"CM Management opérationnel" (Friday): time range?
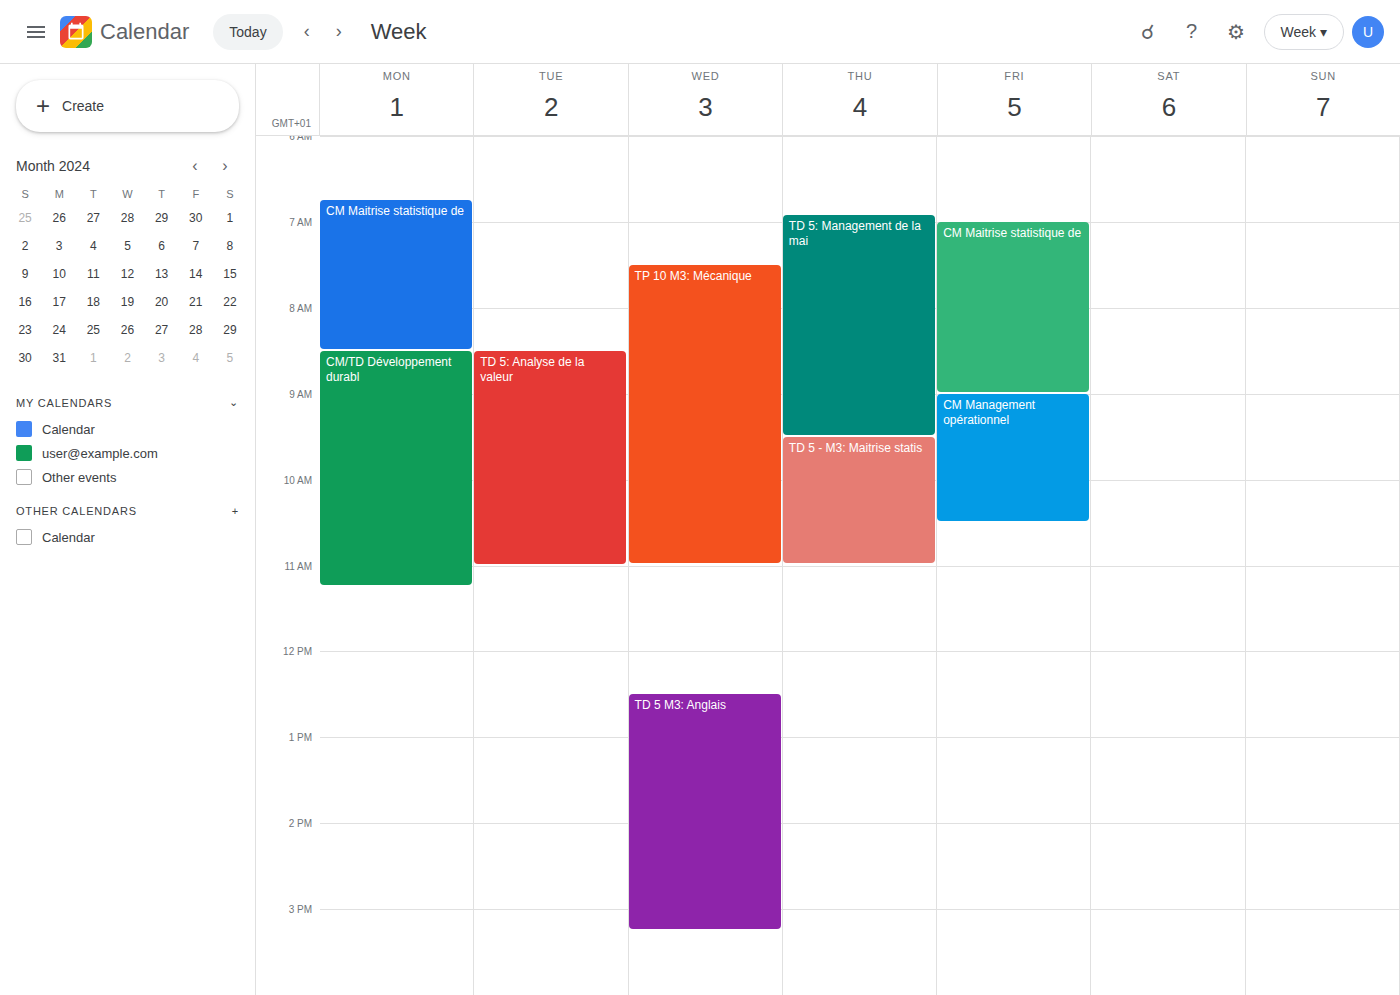
9:00 AM to 10:30 AM